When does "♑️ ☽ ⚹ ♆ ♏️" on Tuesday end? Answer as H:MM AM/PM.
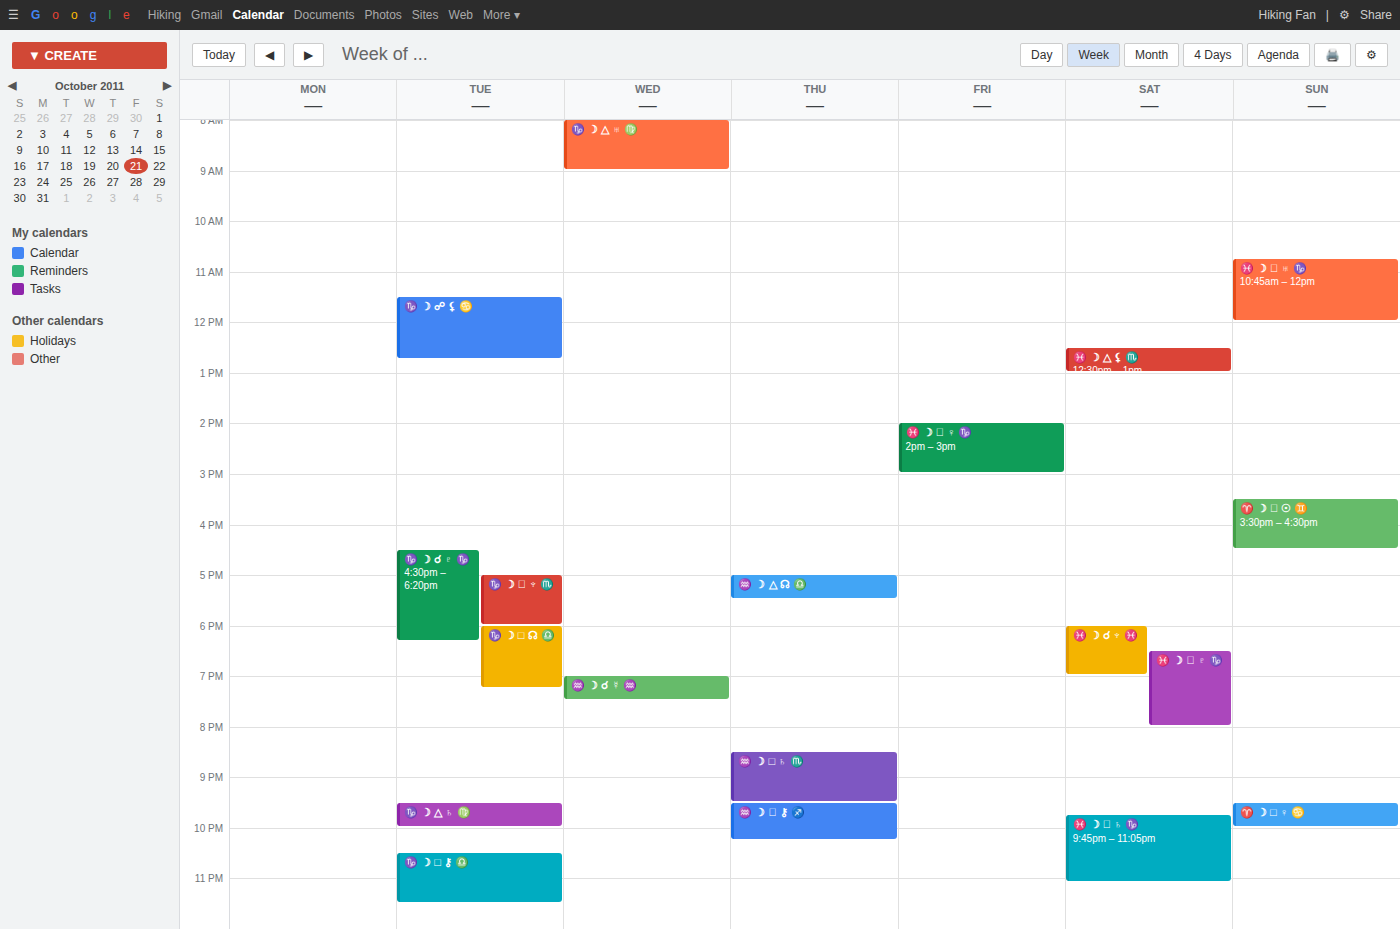
6:00 PM